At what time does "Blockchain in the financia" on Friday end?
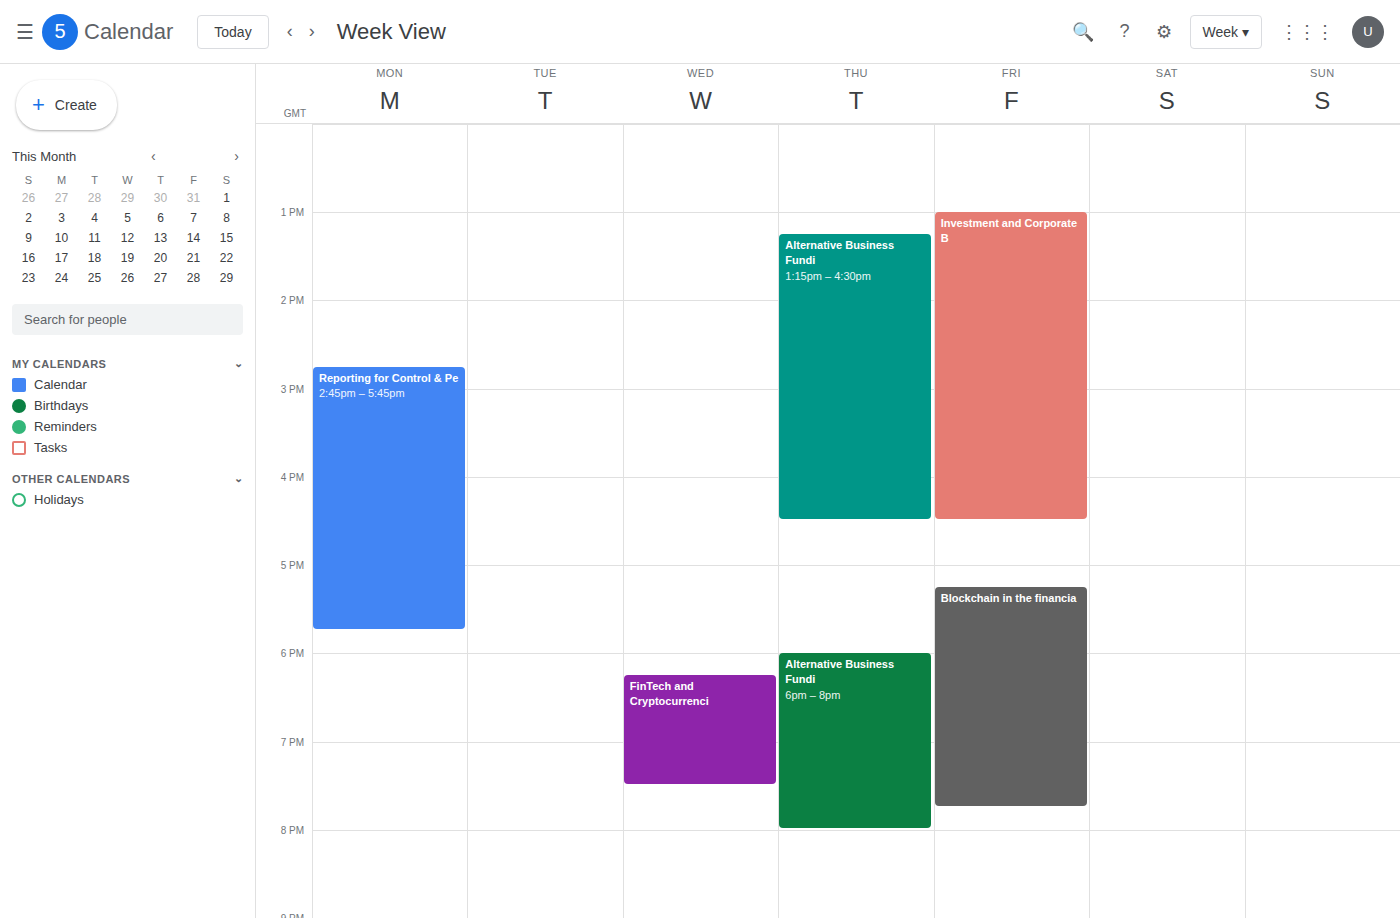
19:45